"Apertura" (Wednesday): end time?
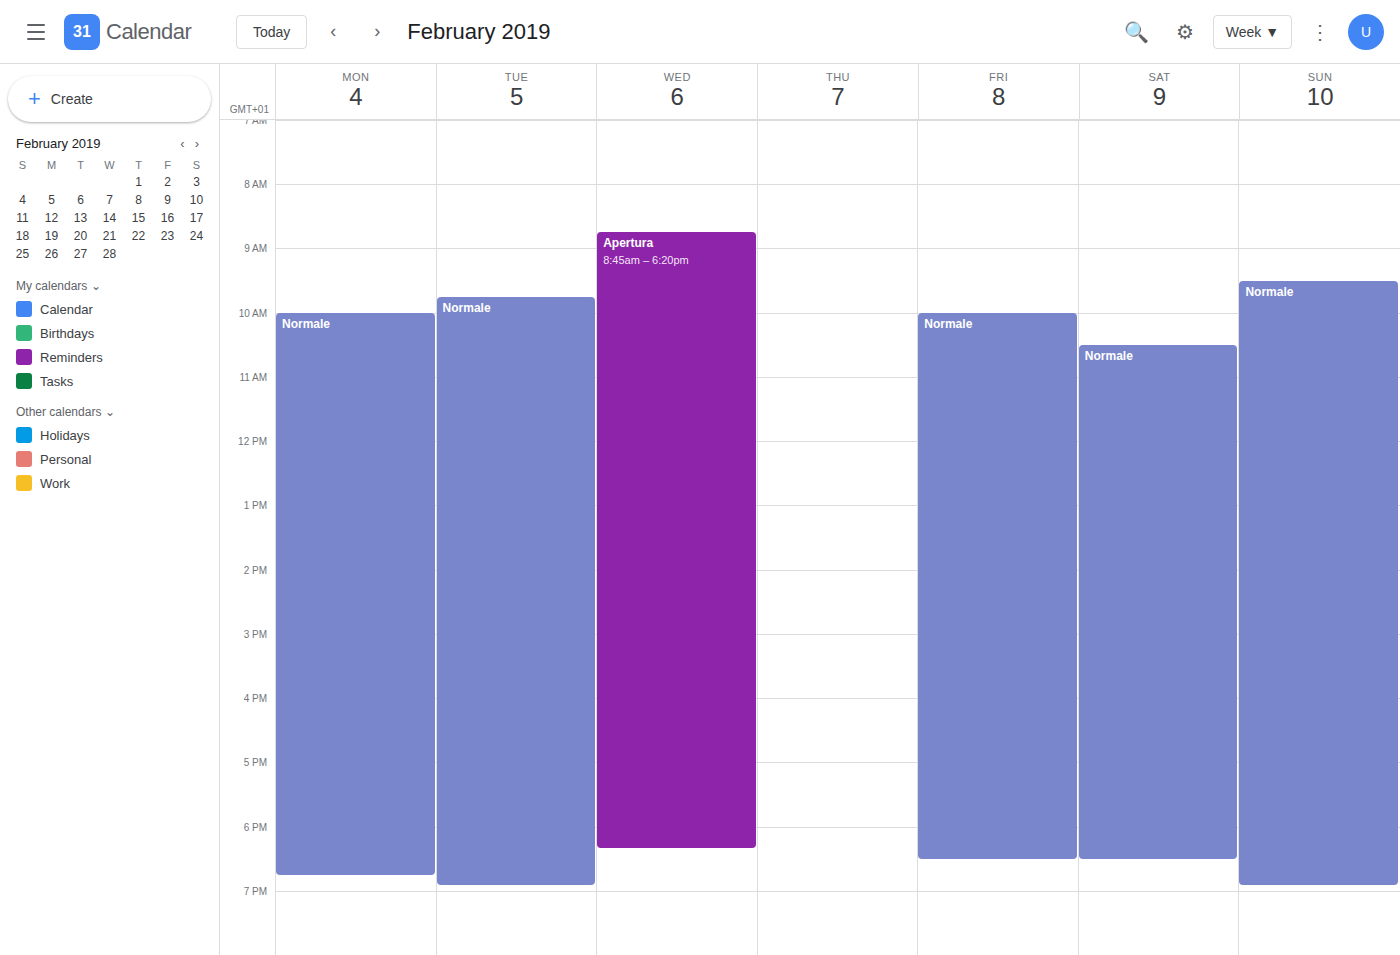
6:20 PM